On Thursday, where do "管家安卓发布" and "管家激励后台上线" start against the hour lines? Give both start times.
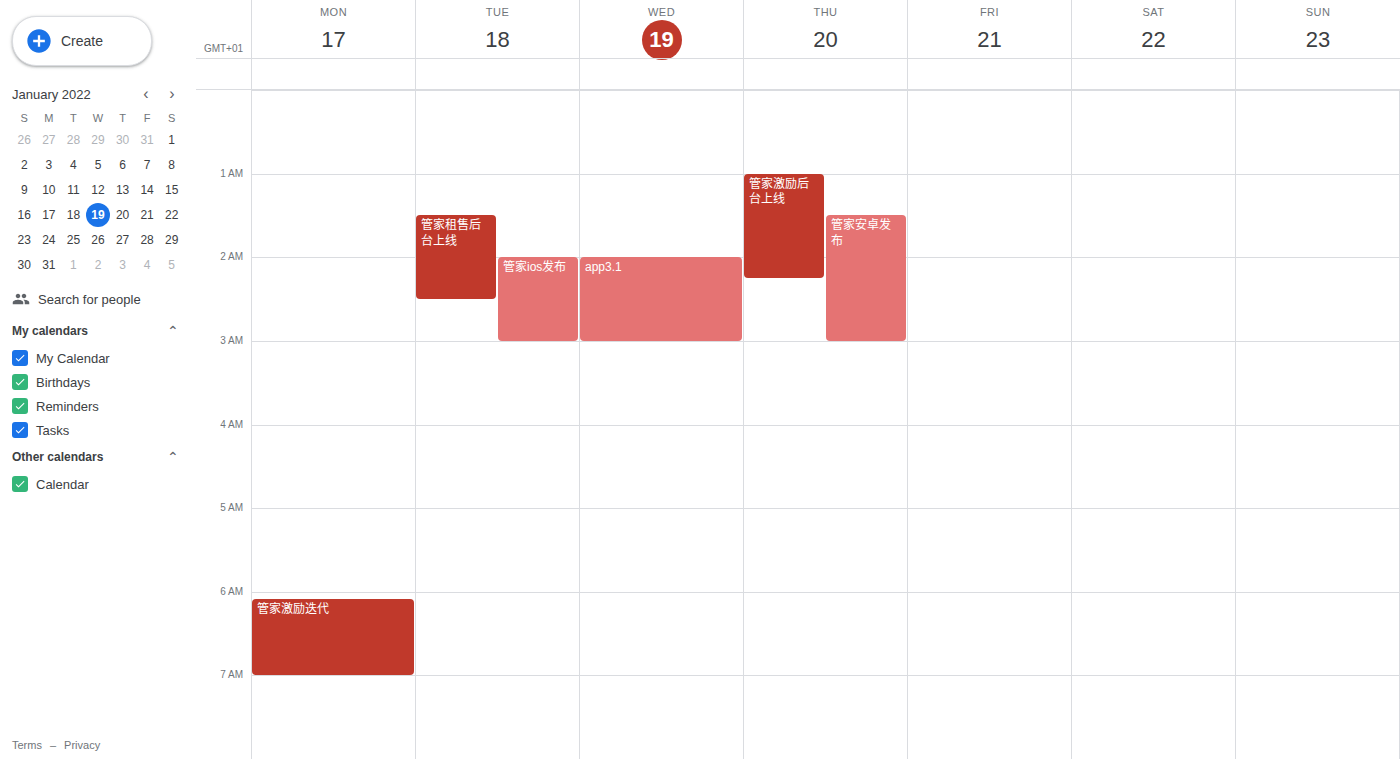
"管家安卓发布": 1:30 AM, halfway between the 1 AM and 2 AM lines. "管家激励后台上线": 1:00 AM, exactly on the 1 AM line.